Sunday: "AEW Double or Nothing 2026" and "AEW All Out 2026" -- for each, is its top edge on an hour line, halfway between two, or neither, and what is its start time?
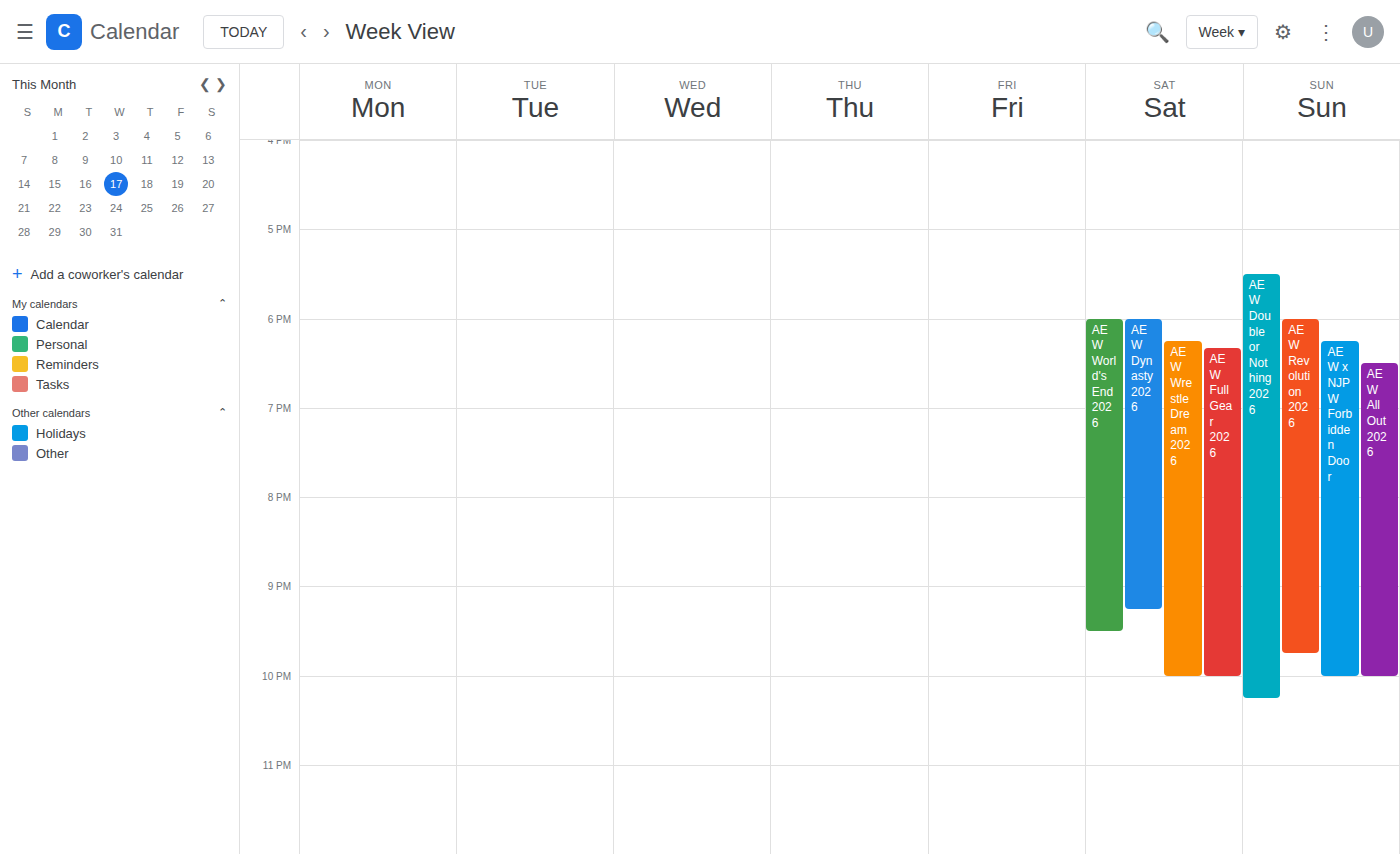
"AEW Double or Nothing 2026": 5:30 PM, halfway between the 5 PM and 6 PM lines. "AEW All Out 2026": 6:30 PM, halfway between the 6 PM and 7 PM lines.